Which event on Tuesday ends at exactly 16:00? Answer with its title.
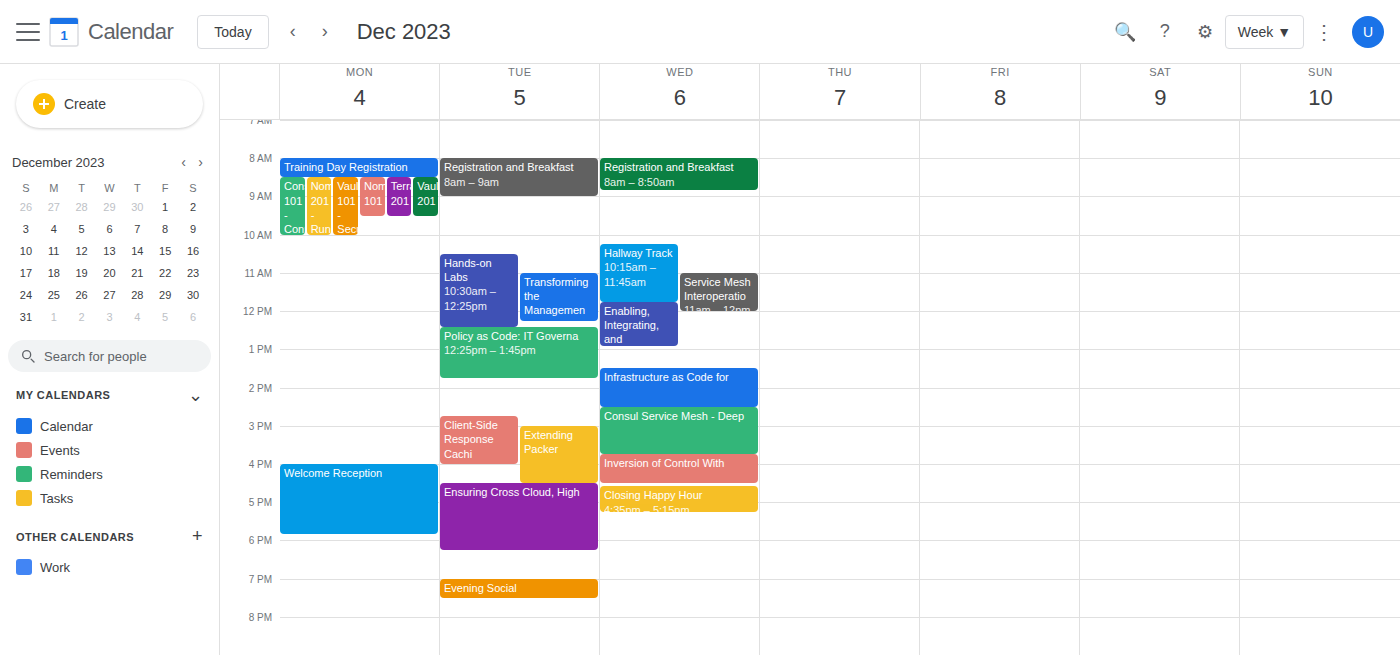
"Client-Side Response Cachi"